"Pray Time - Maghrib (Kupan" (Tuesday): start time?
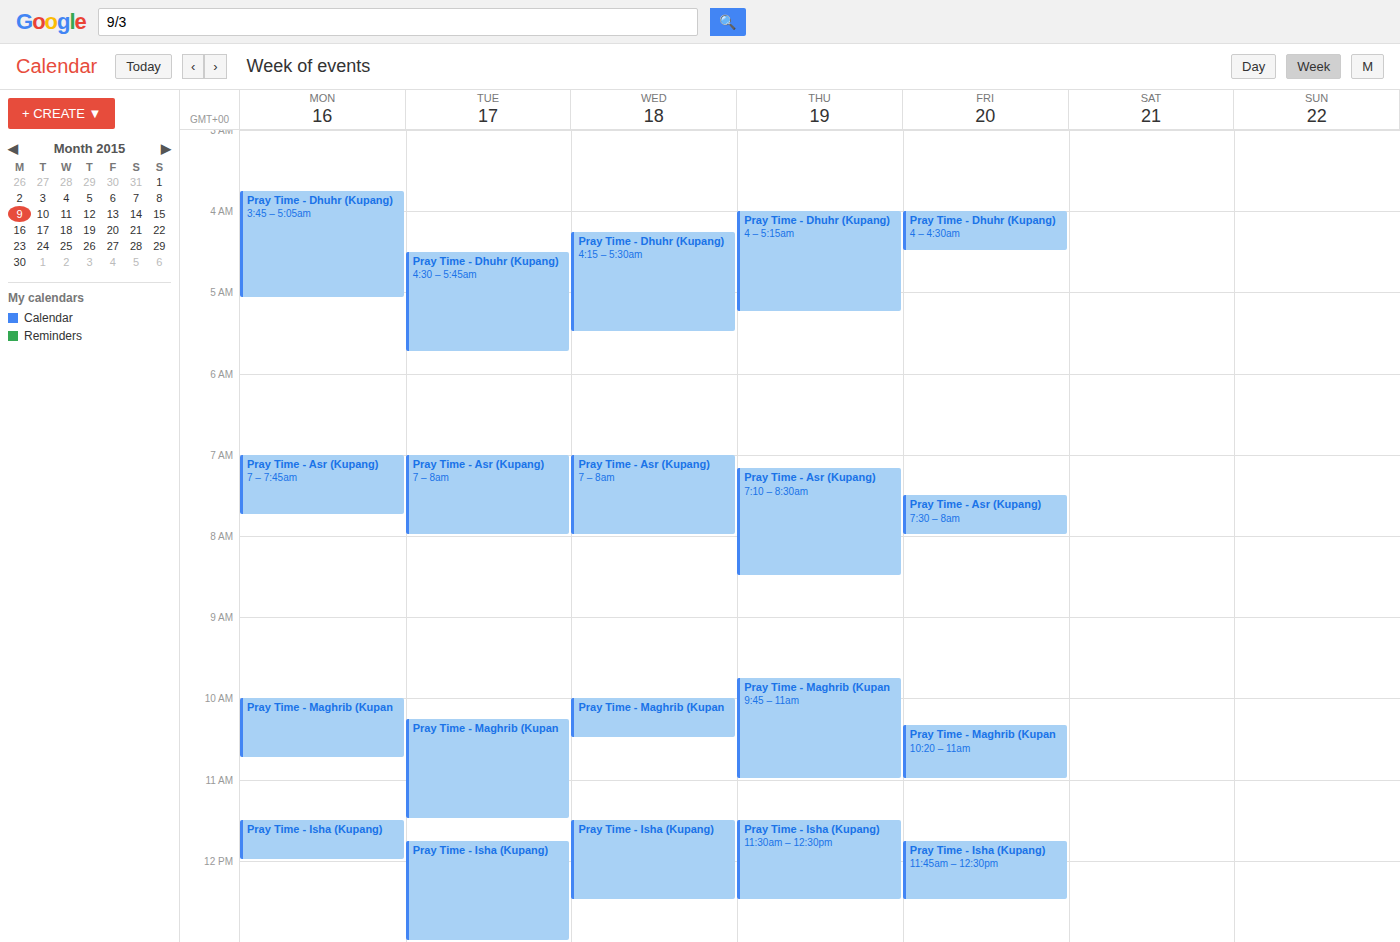
10:15 AM